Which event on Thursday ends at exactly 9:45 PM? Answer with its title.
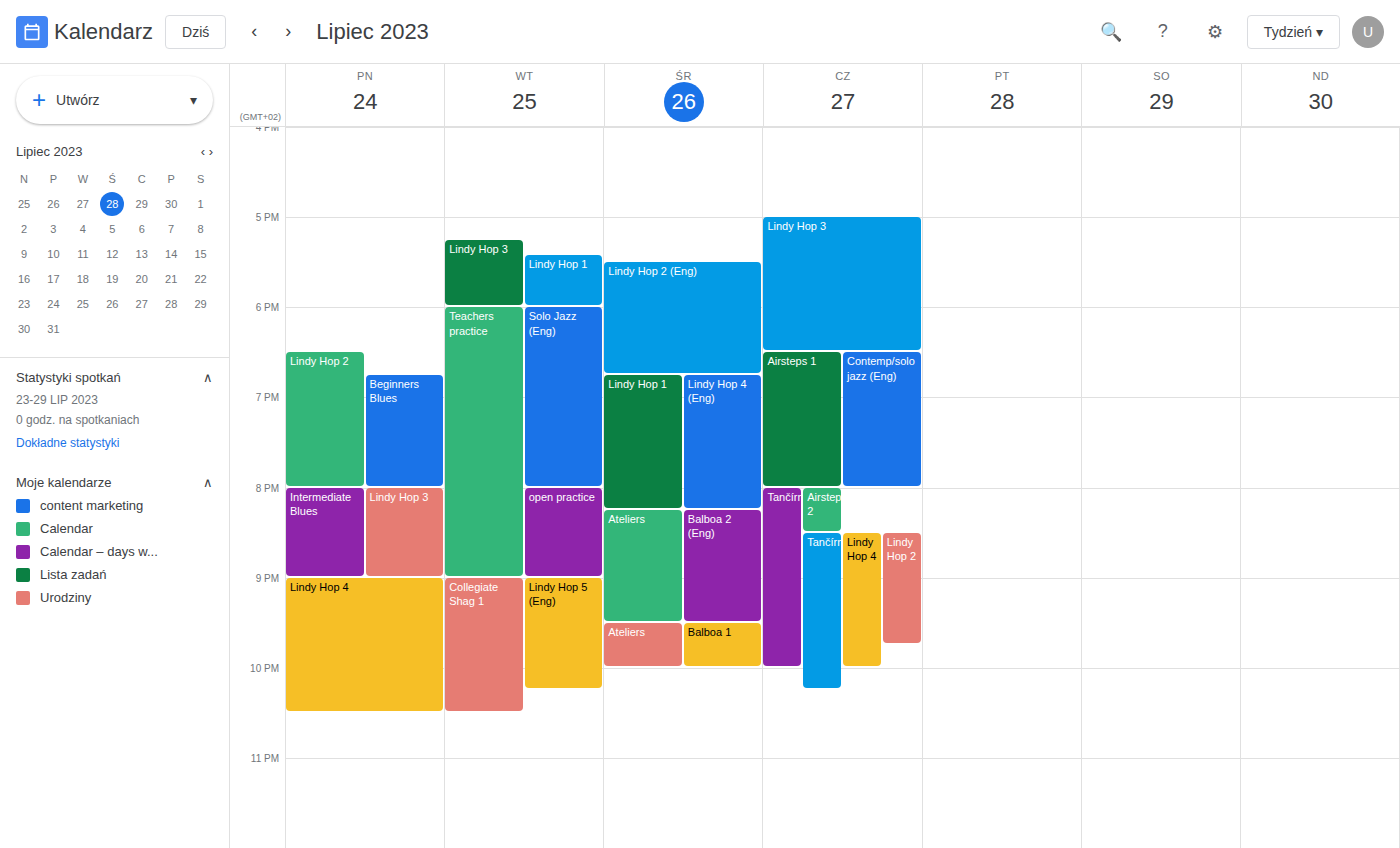
"Lindy Hop 2"